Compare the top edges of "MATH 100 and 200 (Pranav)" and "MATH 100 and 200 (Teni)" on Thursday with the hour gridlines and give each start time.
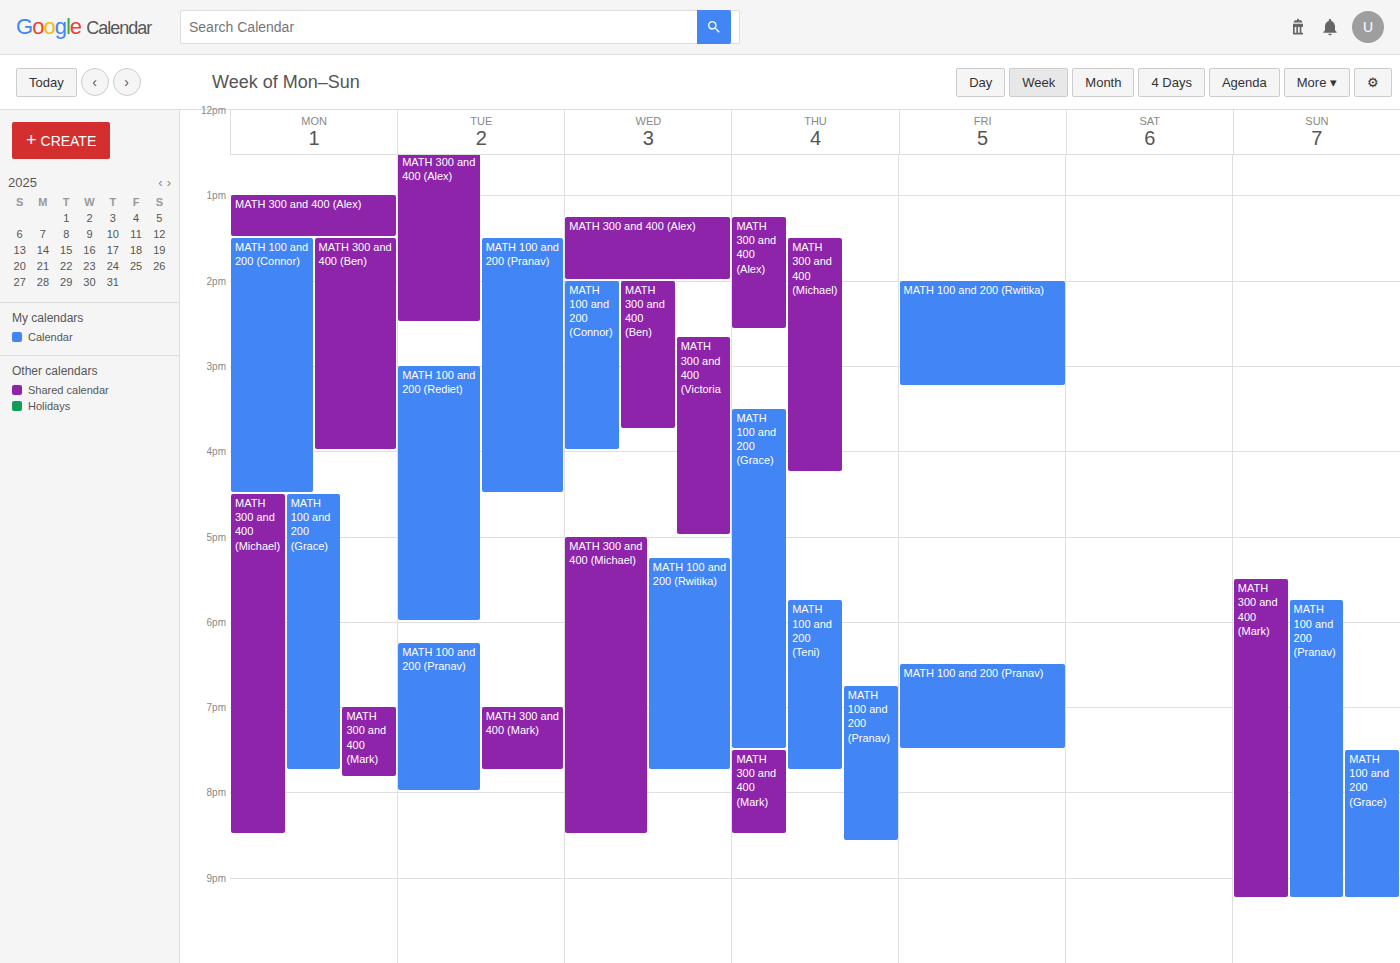
"MATH 100 and 200 (Pranav)": 18:45, neither: three quarters of the way from the 18:00 line to the 19:00 line. "MATH 100 and 200 (Teni)": 17:45, neither: three quarters of the way from the 17:00 line to the 18:00 line.